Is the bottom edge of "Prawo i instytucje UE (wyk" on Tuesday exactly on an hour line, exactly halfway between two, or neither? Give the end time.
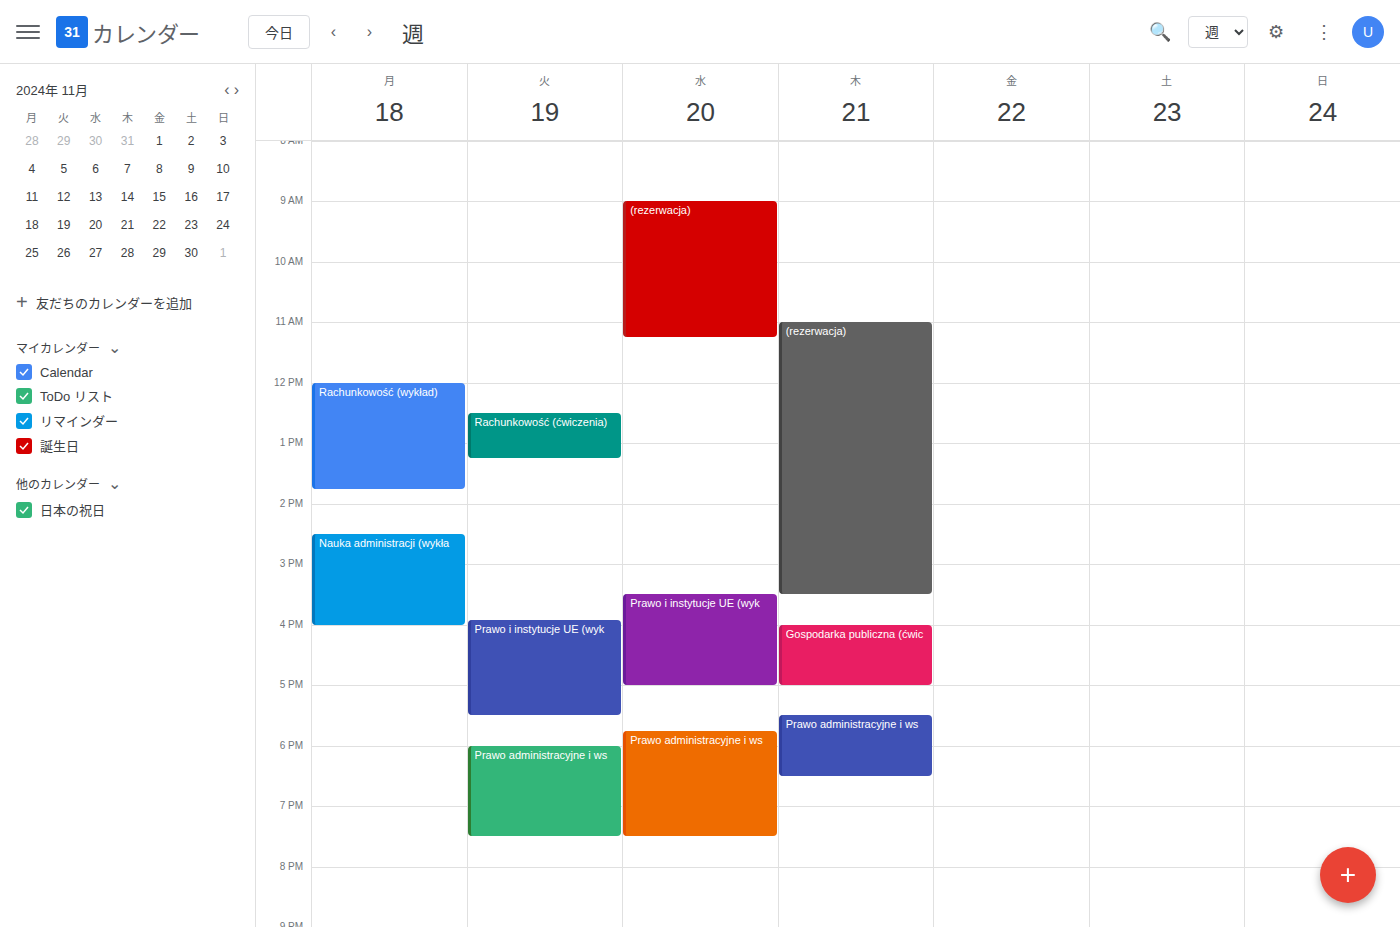
5:30 PM -- halfway between the 5 PM and 6 PM lines.